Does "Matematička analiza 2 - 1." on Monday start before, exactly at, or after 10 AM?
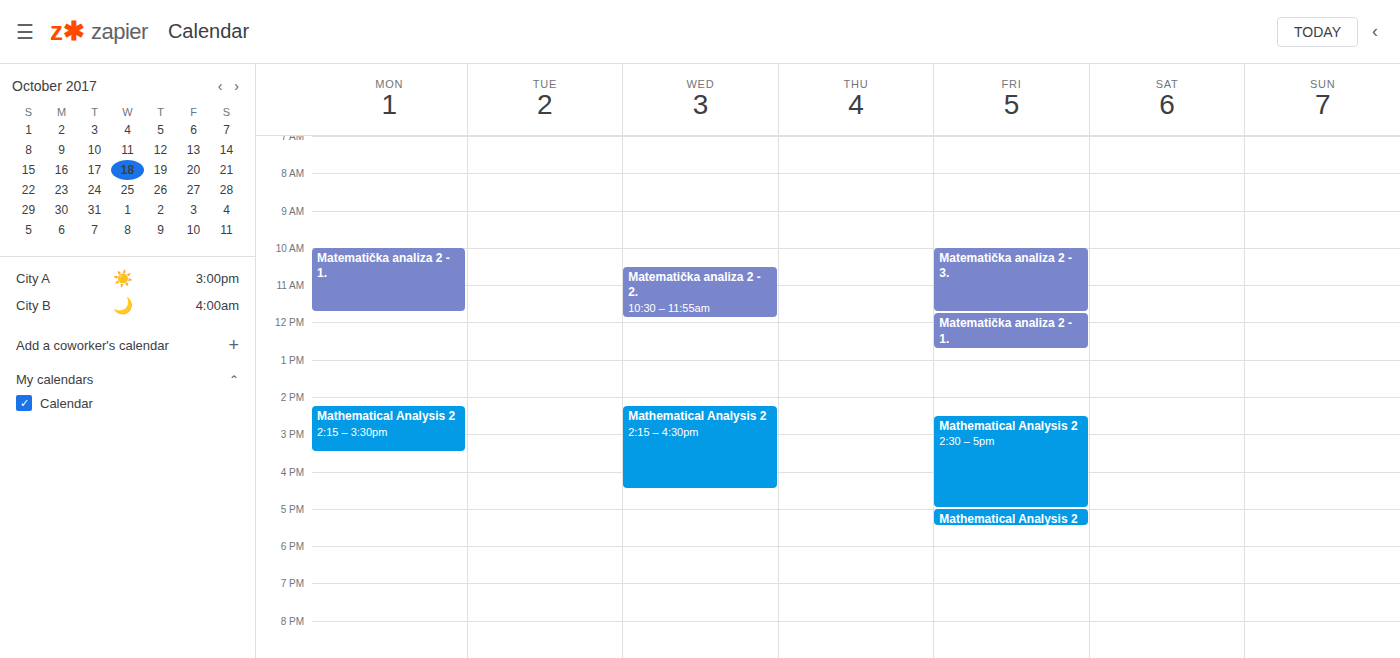
10:00 AM -- exactly at 10 AM, on the 10 AM line.